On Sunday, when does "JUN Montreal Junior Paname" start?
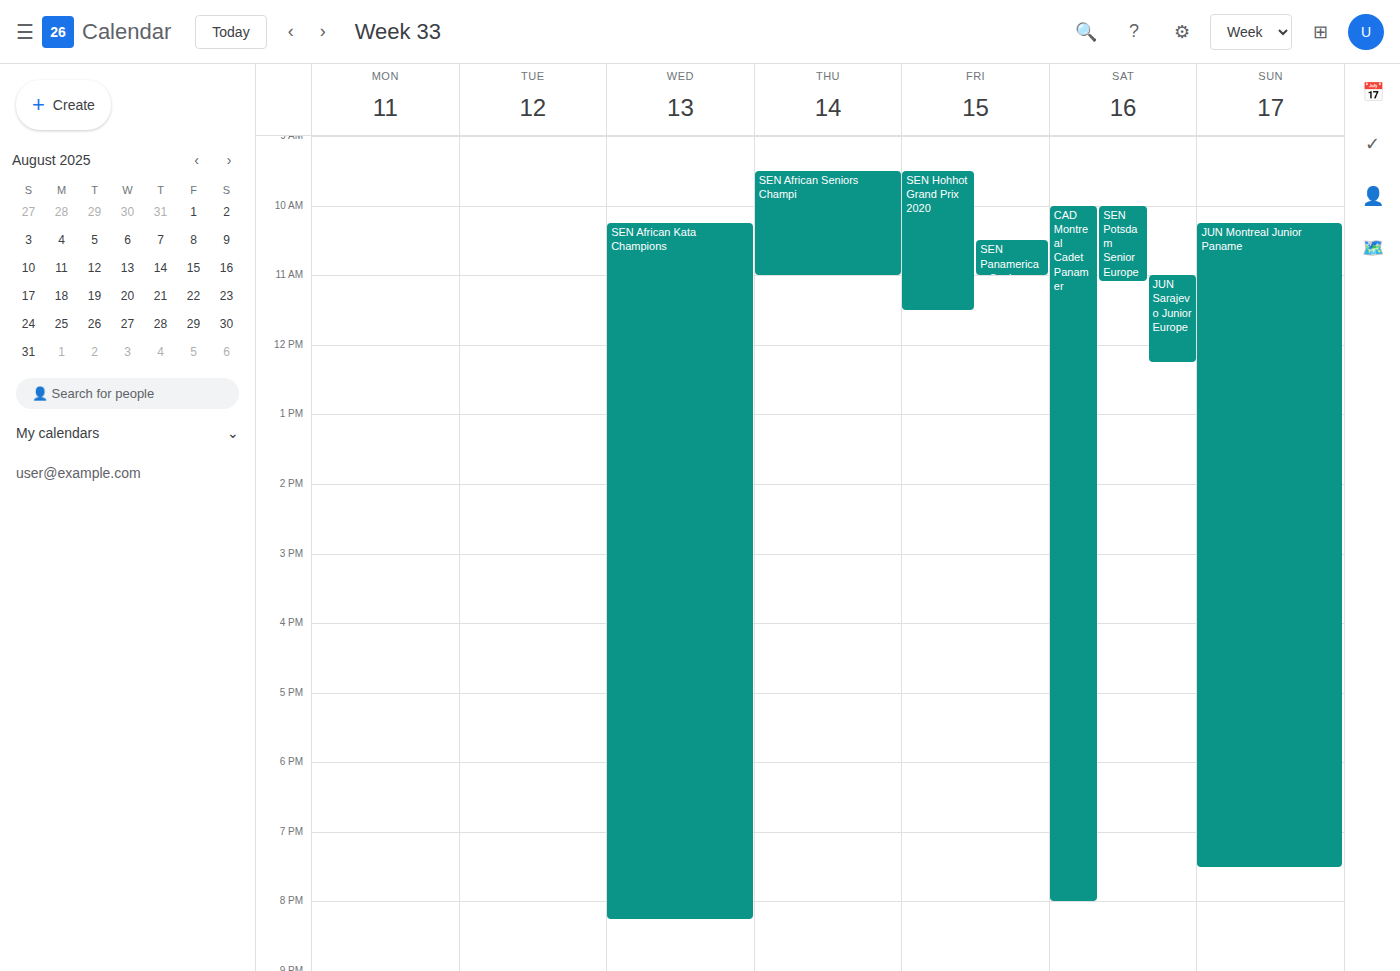
10:15 AM